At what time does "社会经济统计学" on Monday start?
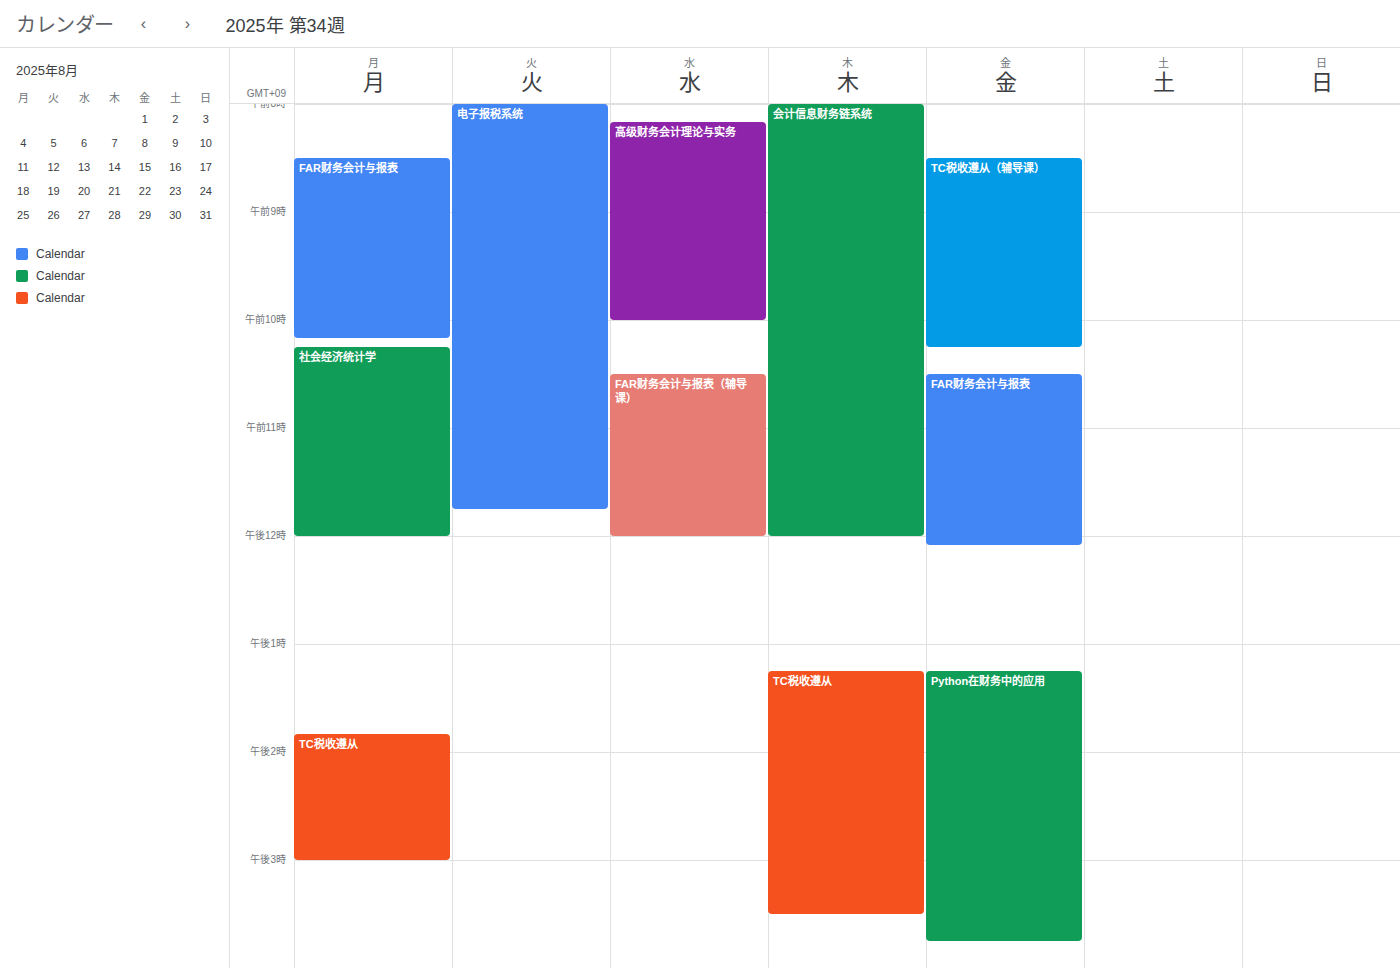
10:15 AM